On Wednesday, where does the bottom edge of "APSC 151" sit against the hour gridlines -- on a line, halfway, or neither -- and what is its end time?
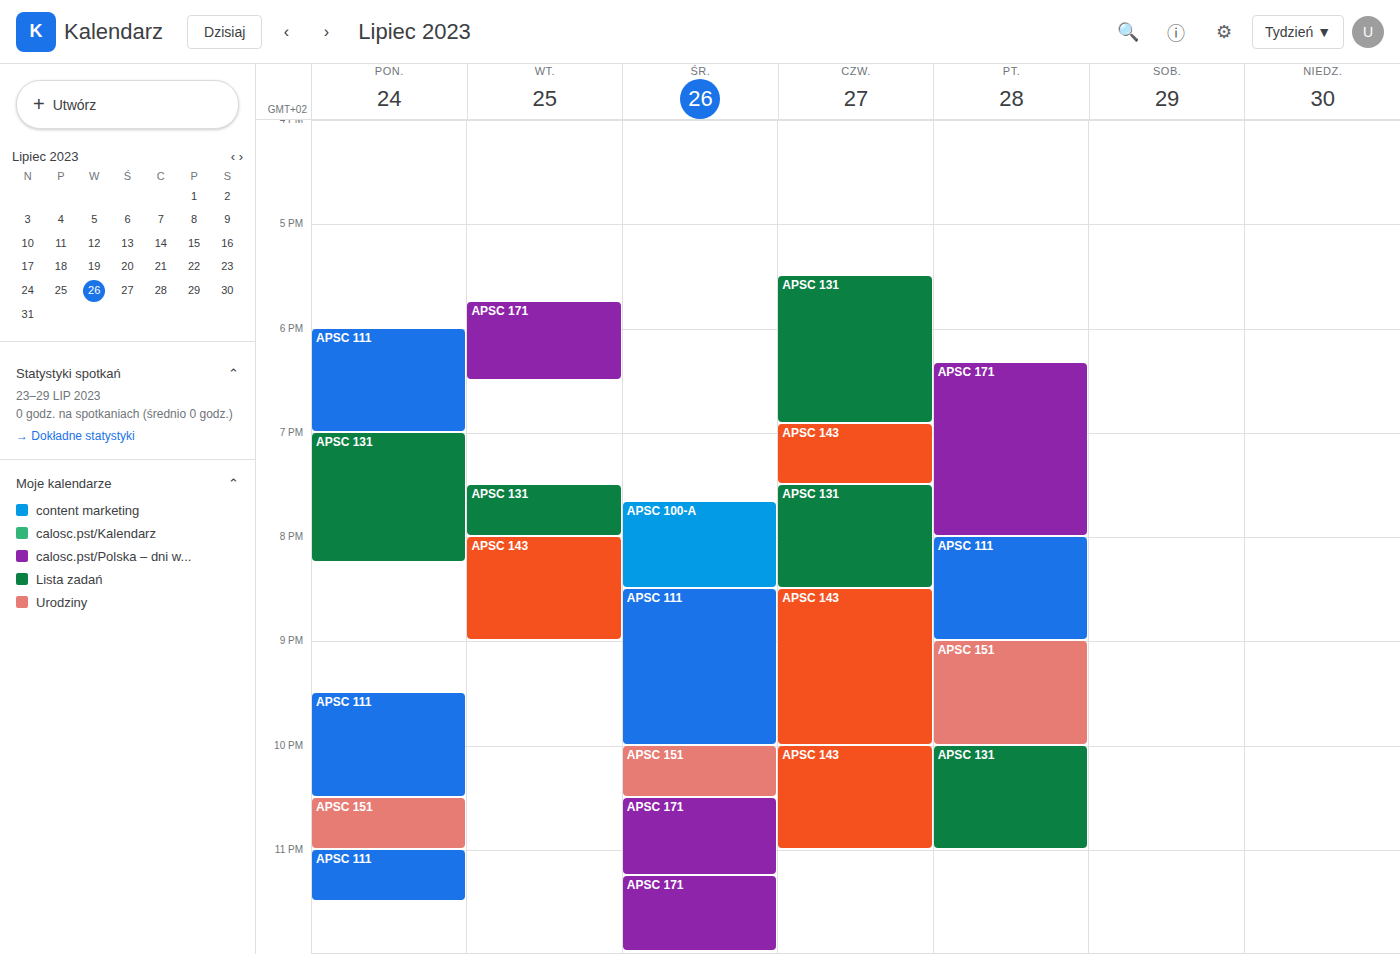
10:30 PM -- halfway between the 10 PM and 11 PM lines.